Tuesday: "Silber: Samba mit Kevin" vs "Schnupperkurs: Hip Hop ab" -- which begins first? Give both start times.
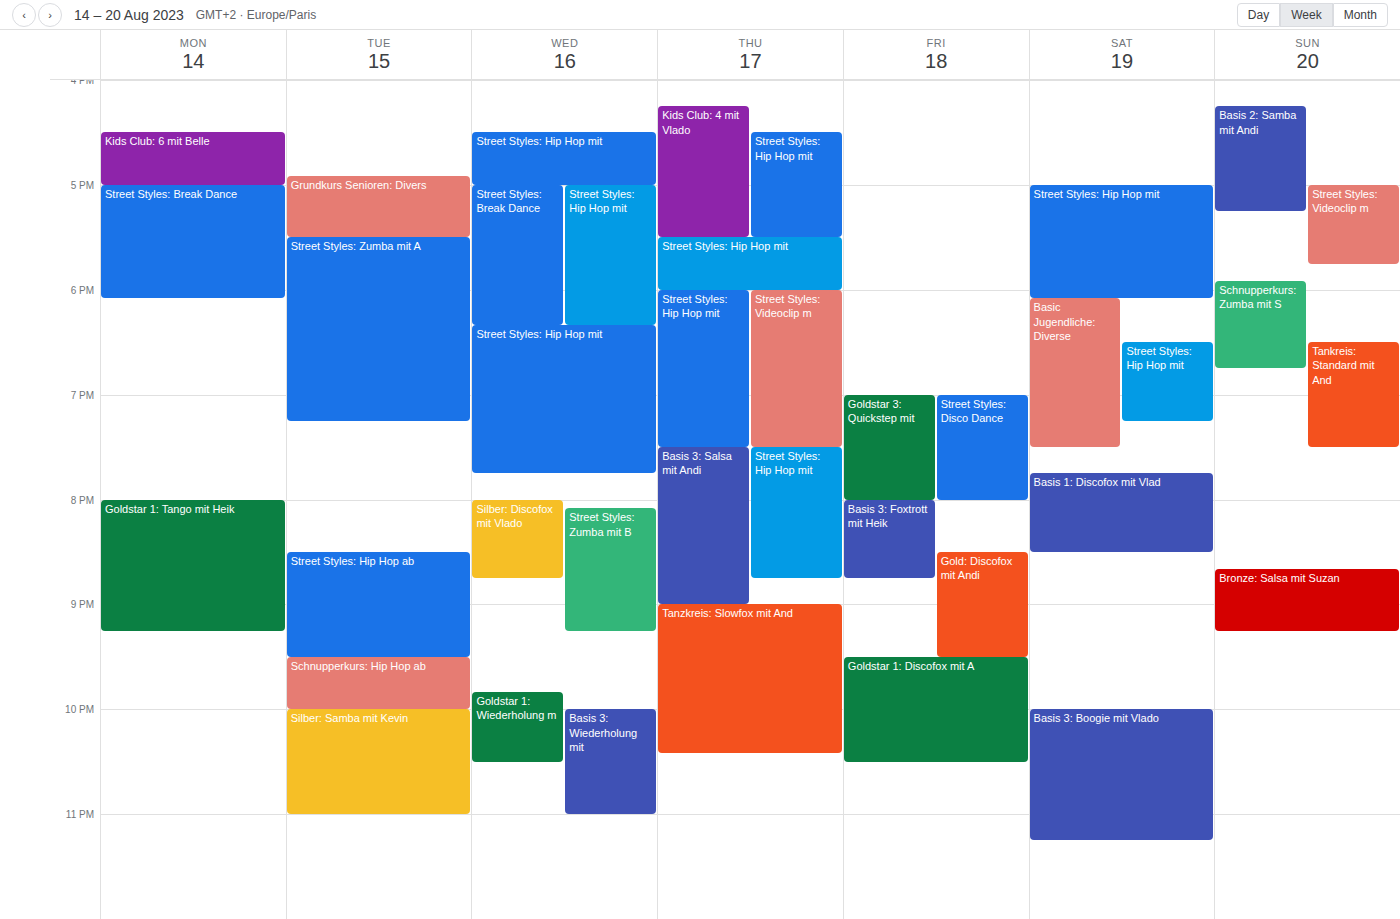
"Schnupperkurs: Hip Hop ab" 9:30 PM; "Silber: Samba mit Kevin" 10:00 PM.